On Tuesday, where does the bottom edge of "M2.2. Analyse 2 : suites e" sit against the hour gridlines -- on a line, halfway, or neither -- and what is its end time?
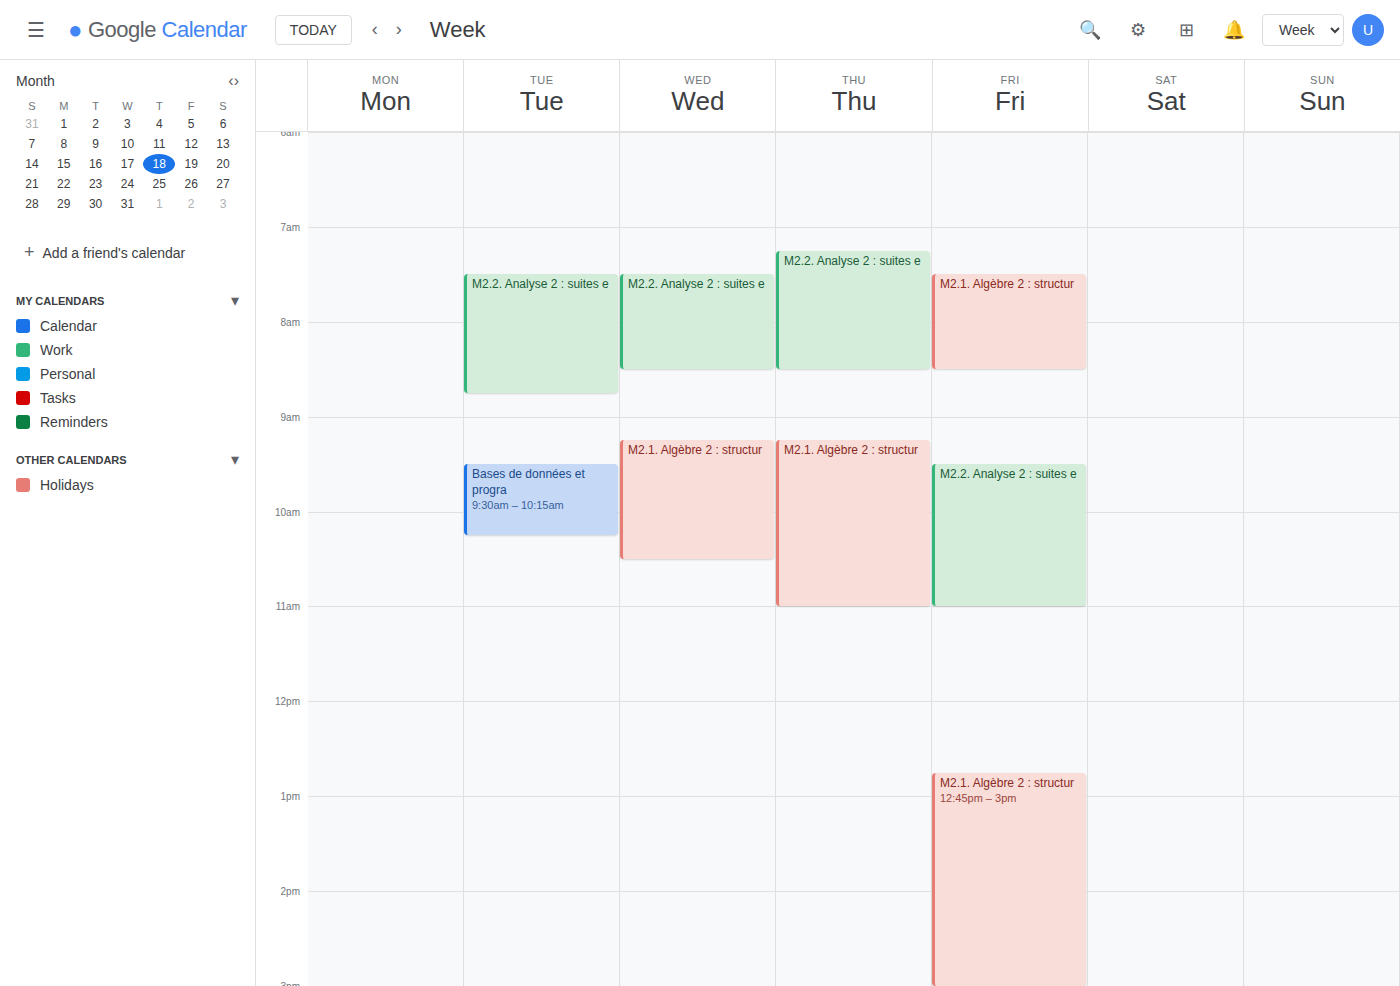
8:45 AM -- neither: three quarters of the way from the 8 AM line to the 9 AM line.